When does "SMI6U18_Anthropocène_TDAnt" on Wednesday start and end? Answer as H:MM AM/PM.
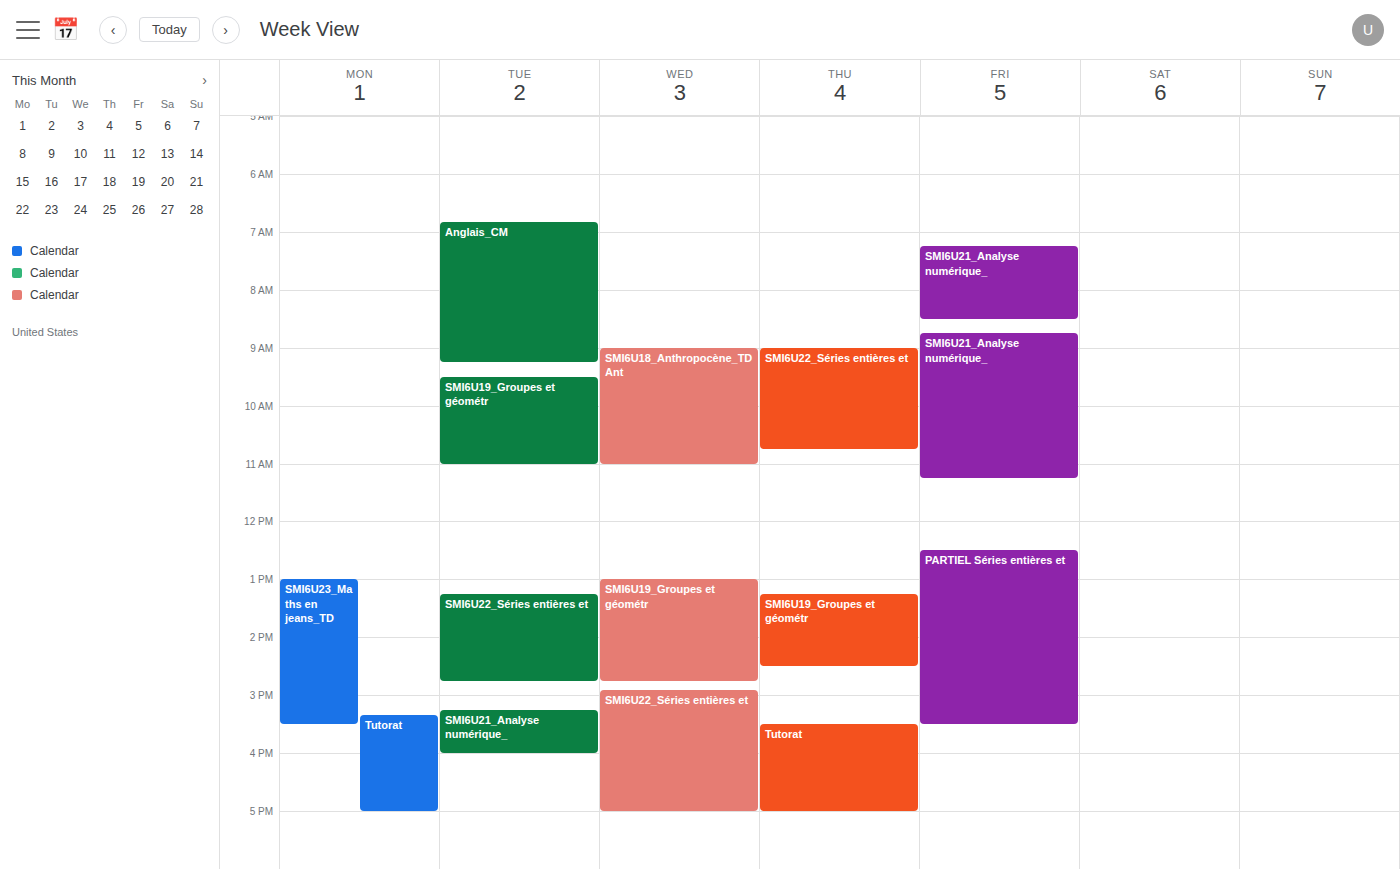
9:00 AM to 11:00 AM